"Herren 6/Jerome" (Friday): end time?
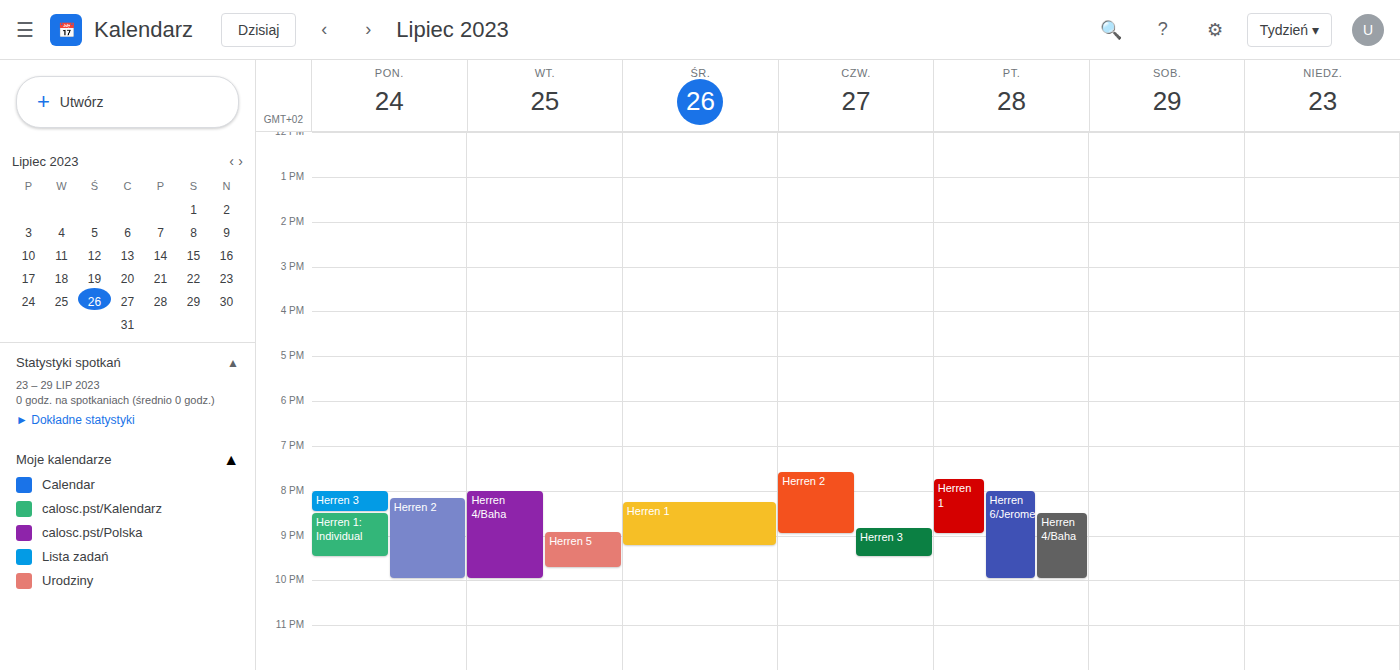
10:00 PM